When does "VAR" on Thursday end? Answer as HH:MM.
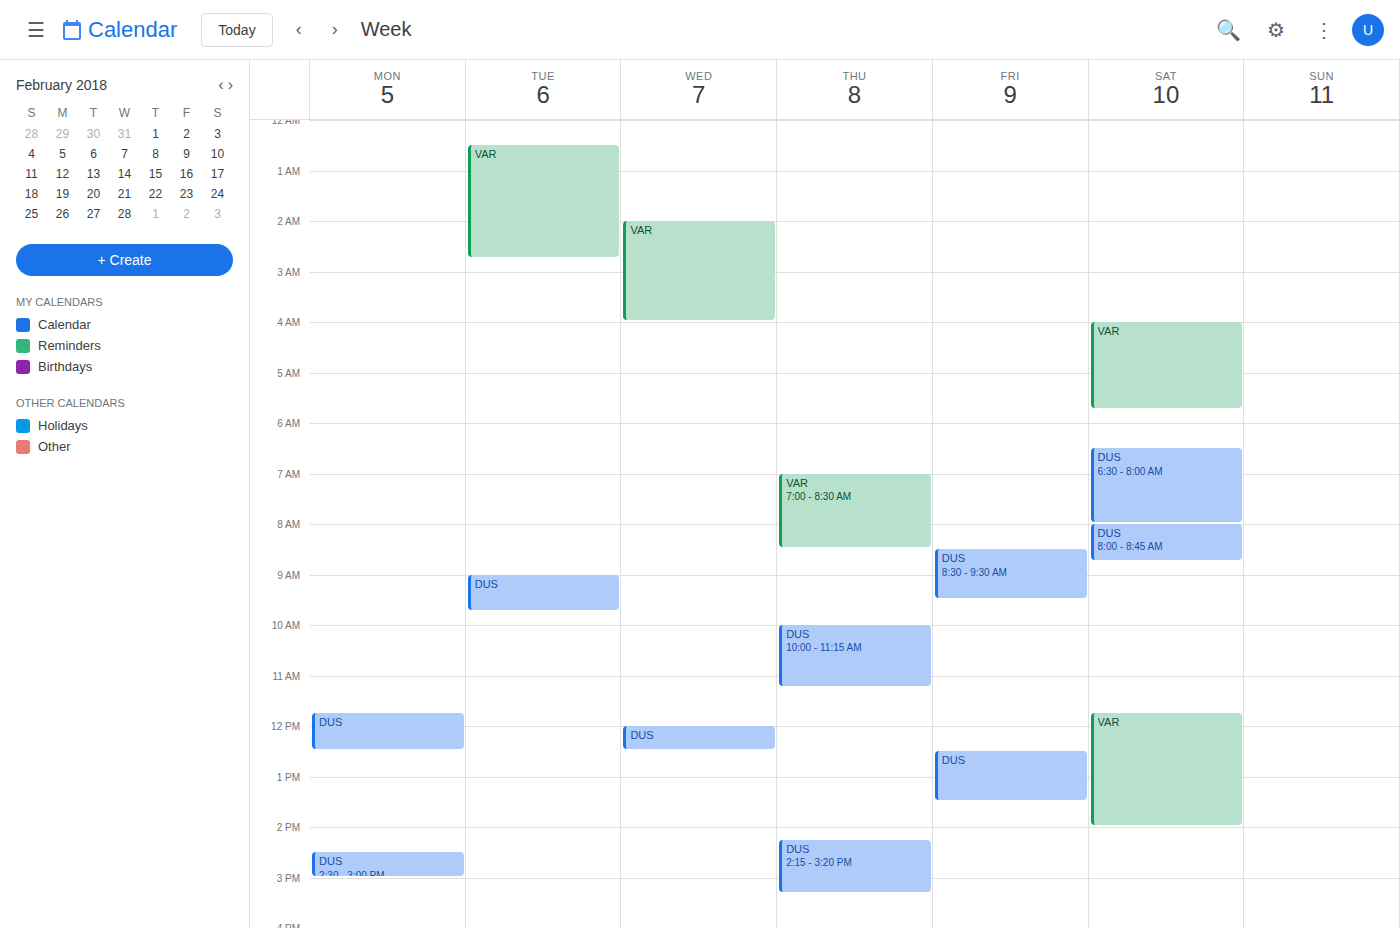
08:30